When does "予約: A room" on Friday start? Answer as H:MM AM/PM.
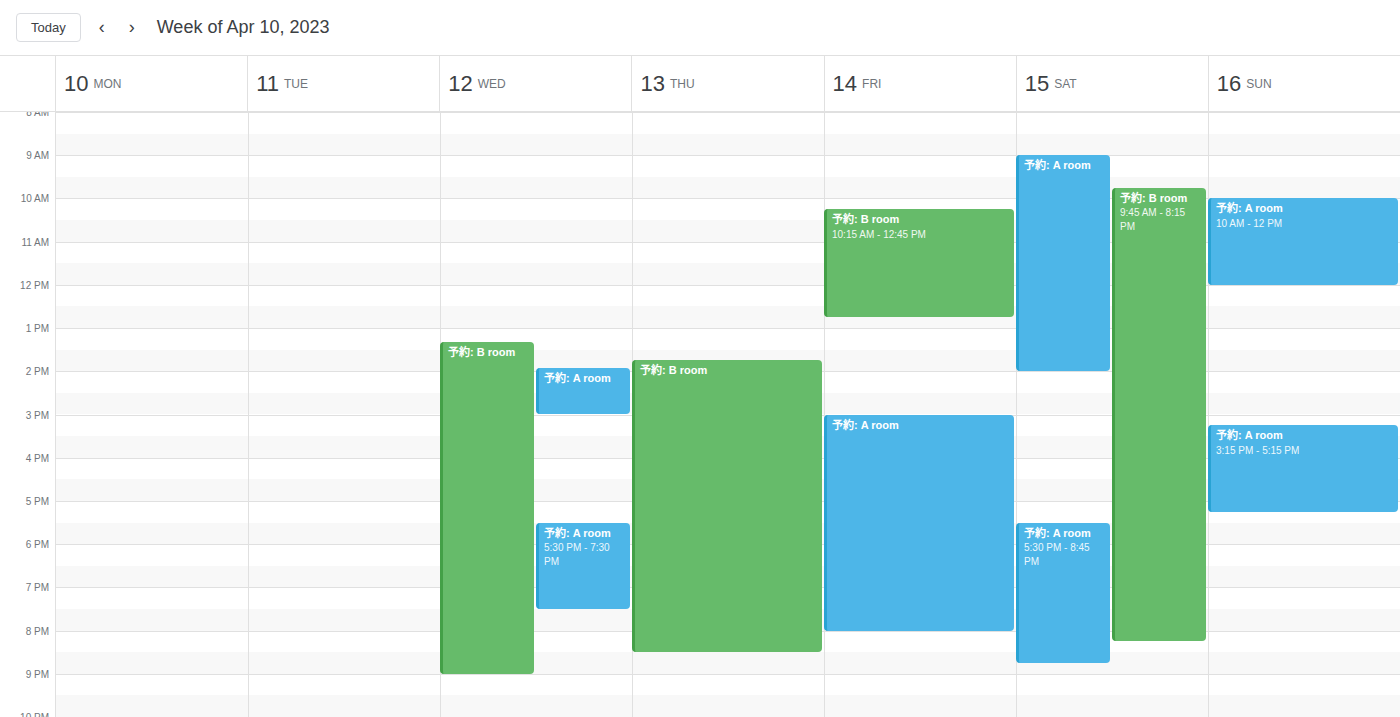
3:00 PM